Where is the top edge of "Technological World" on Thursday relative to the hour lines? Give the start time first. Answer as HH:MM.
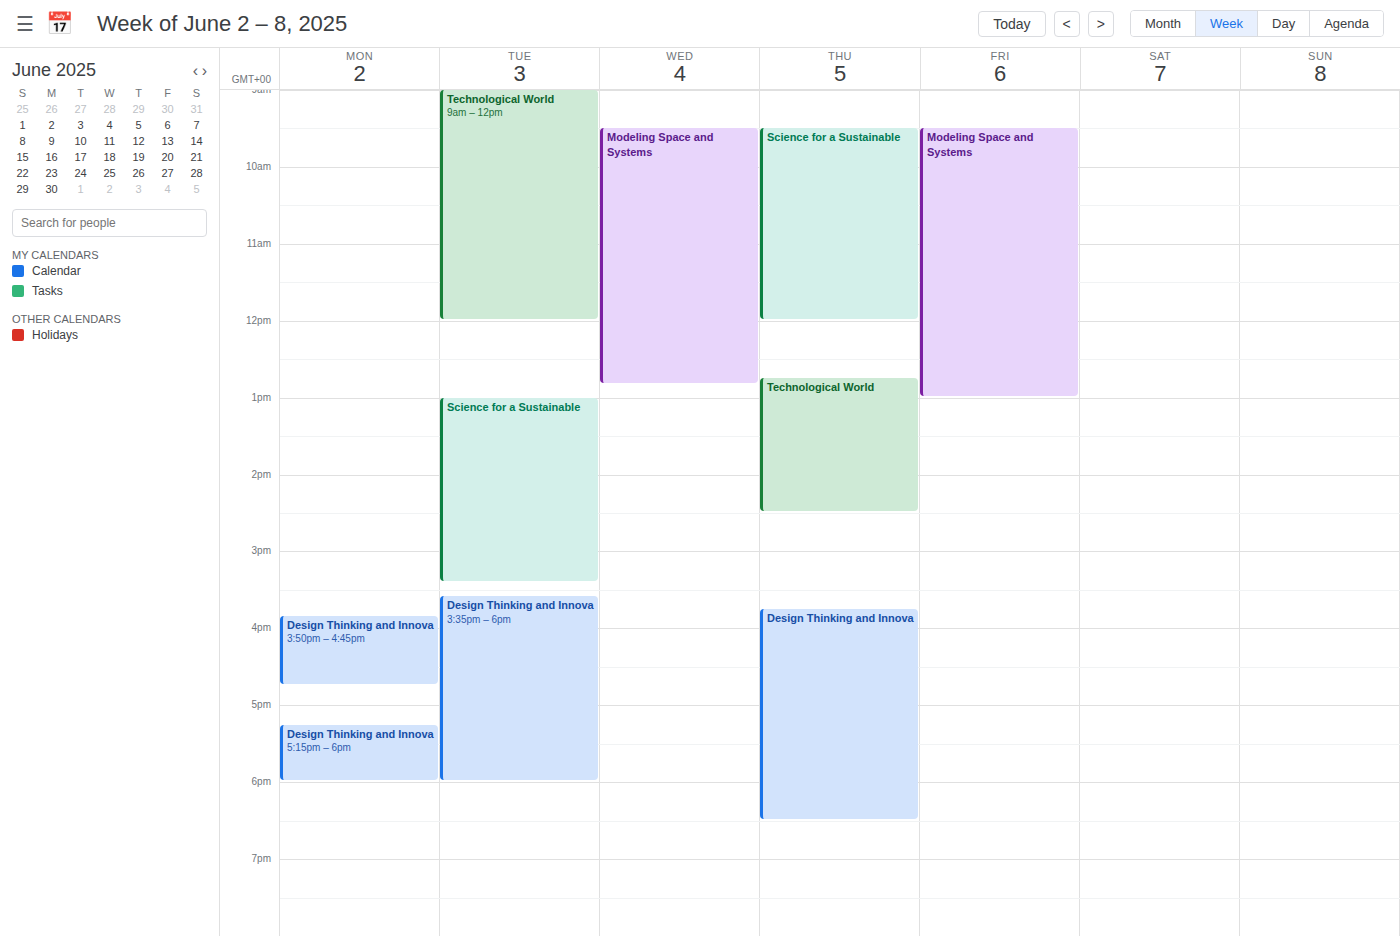
12:45 -- neither: three quarters of the way from the 12:00 line to the 13:00 line.